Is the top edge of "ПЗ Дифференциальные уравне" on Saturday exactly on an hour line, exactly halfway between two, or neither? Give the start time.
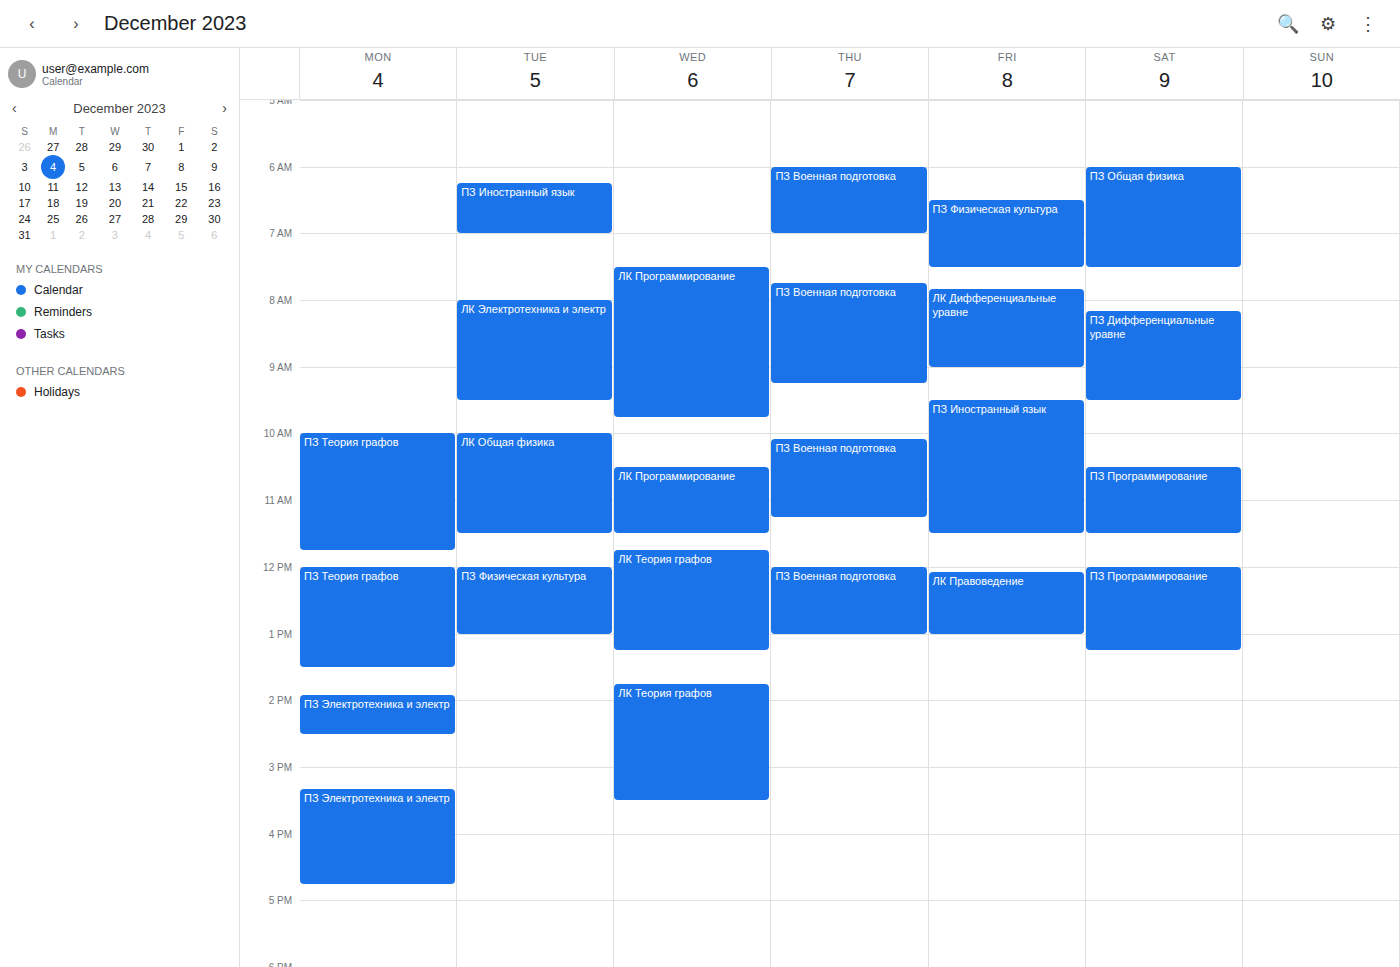
8:10 AM -- neither: 10 minutes below the 8 AM line and 50 minutes above the 9 AM line.